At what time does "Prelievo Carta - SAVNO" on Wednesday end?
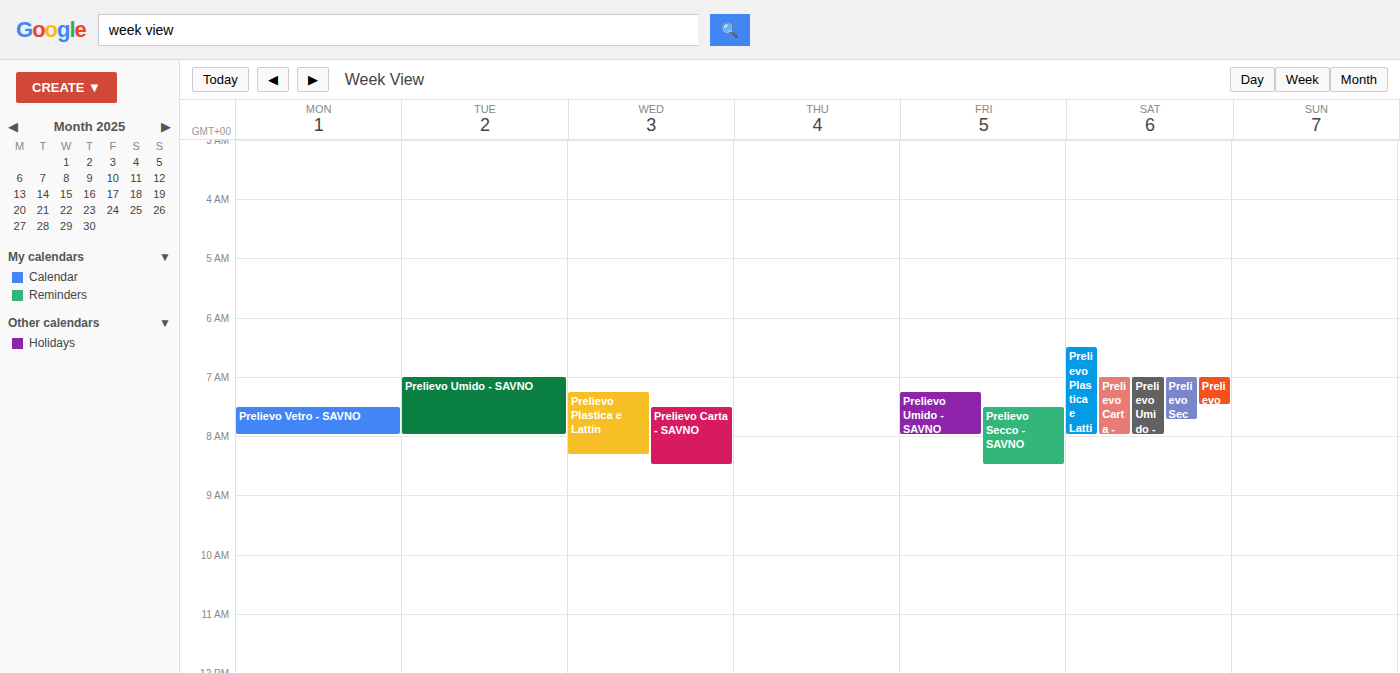
8:30 AM